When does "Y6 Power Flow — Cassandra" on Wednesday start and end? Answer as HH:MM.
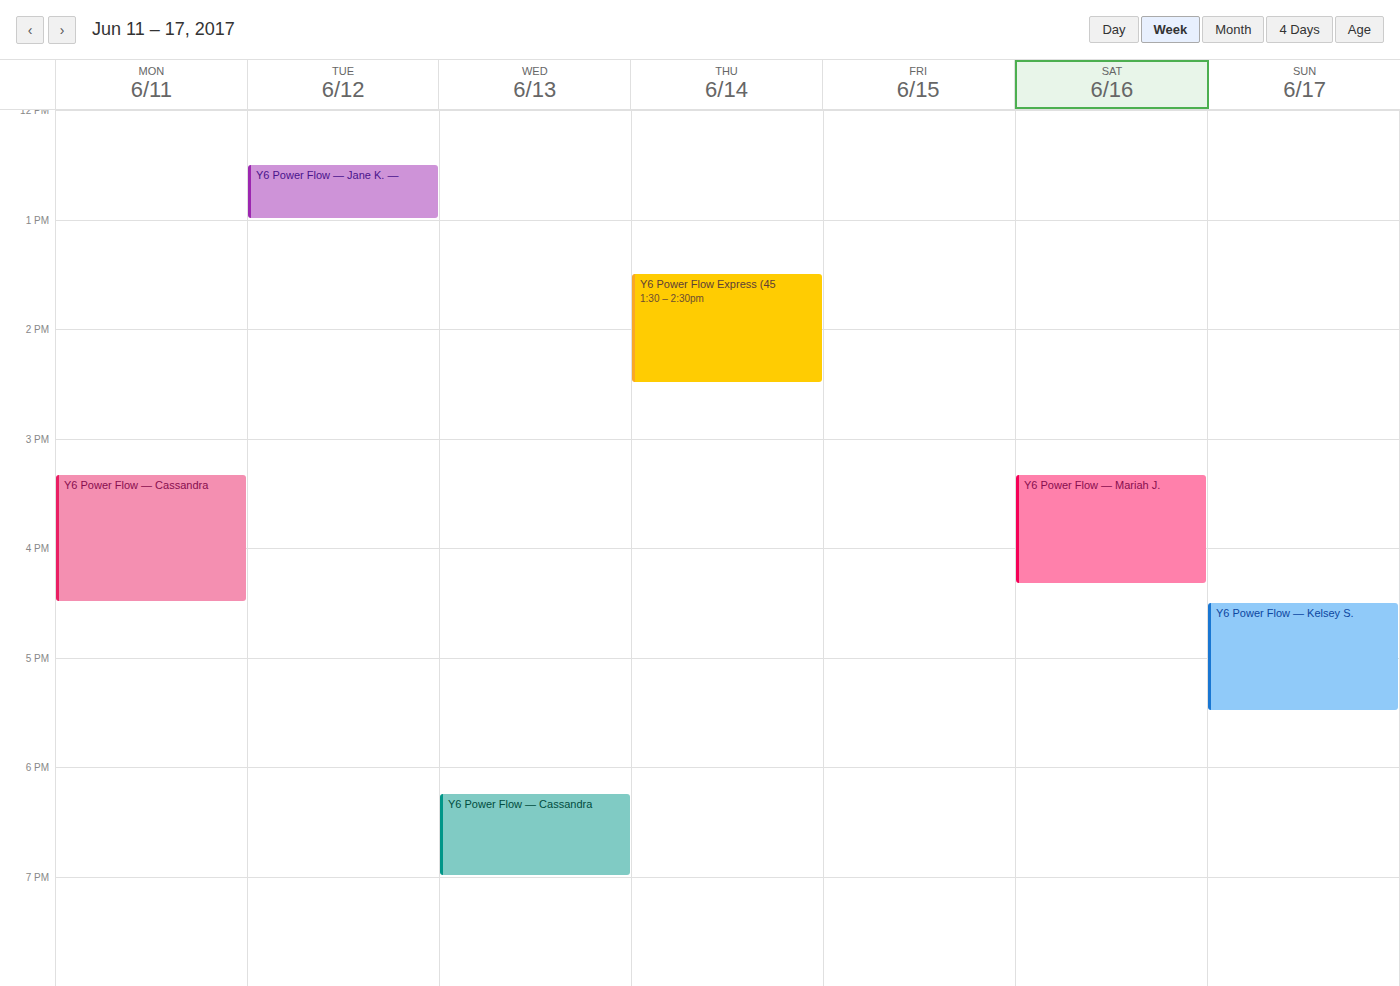
18:15 to 19:00